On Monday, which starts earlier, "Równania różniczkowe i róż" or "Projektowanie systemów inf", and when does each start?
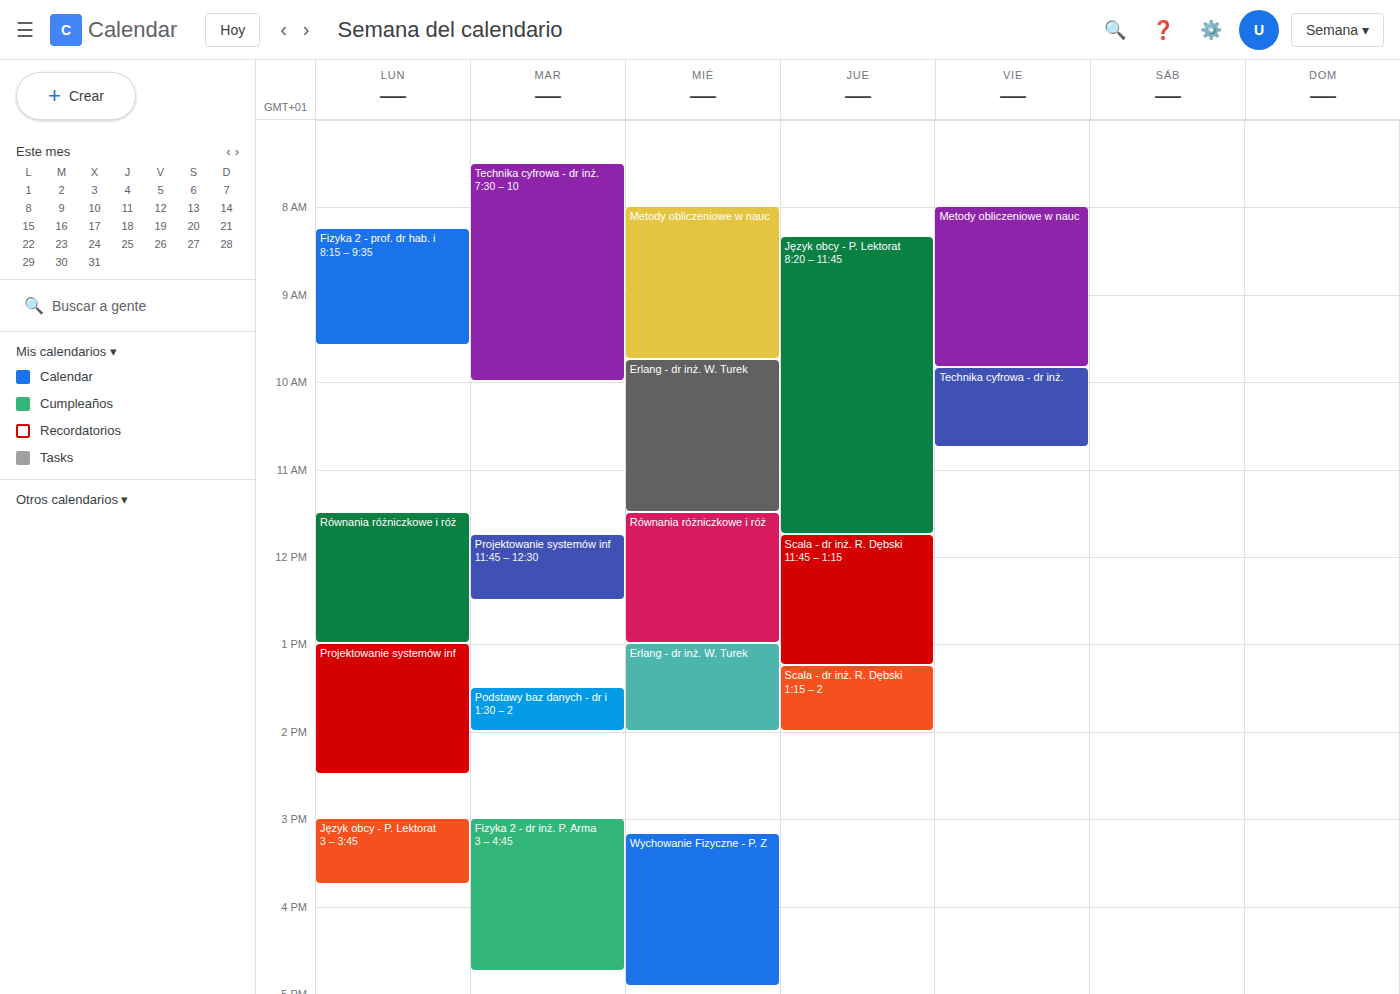
"Równania różniczkowe i róż" 11:30 AM; "Projektowanie systemów inf" 1:00 PM.